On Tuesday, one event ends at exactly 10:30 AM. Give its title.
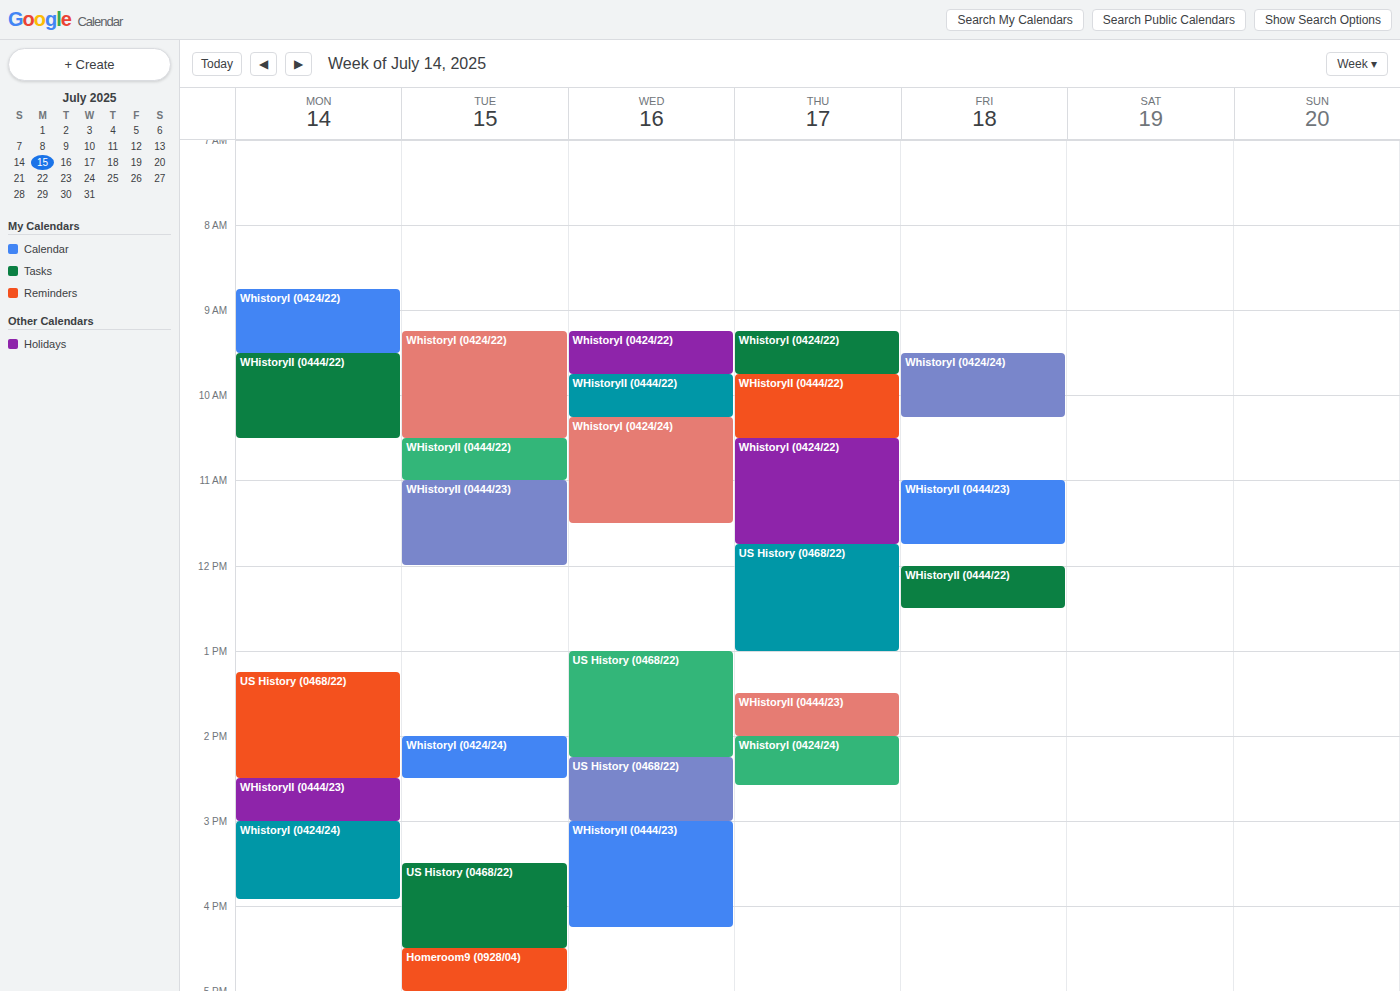
"WhistoryI (0424/22)"